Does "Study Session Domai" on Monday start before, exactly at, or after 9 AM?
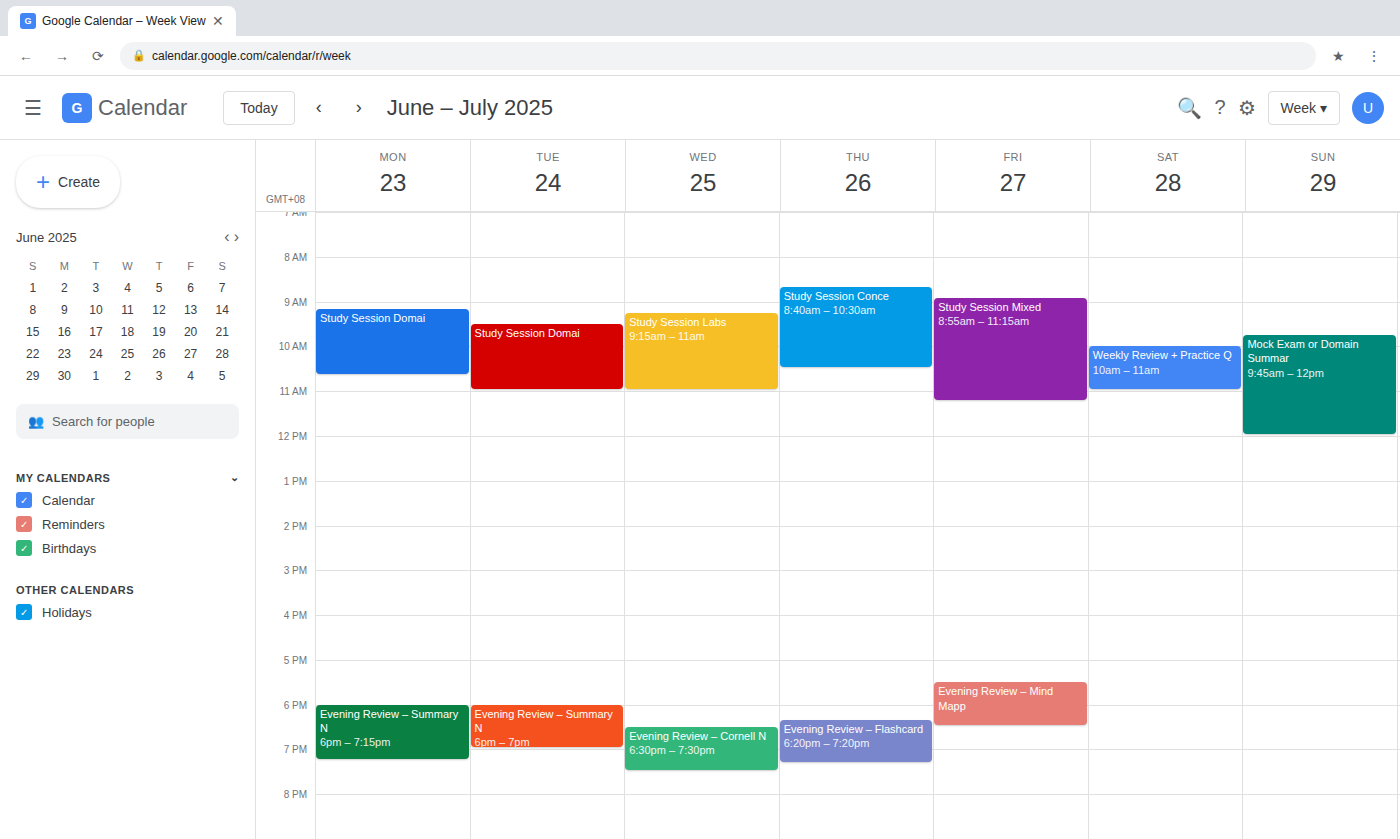
9:10 AM -- after 9 AM, 10 minutes below the 9 AM line.